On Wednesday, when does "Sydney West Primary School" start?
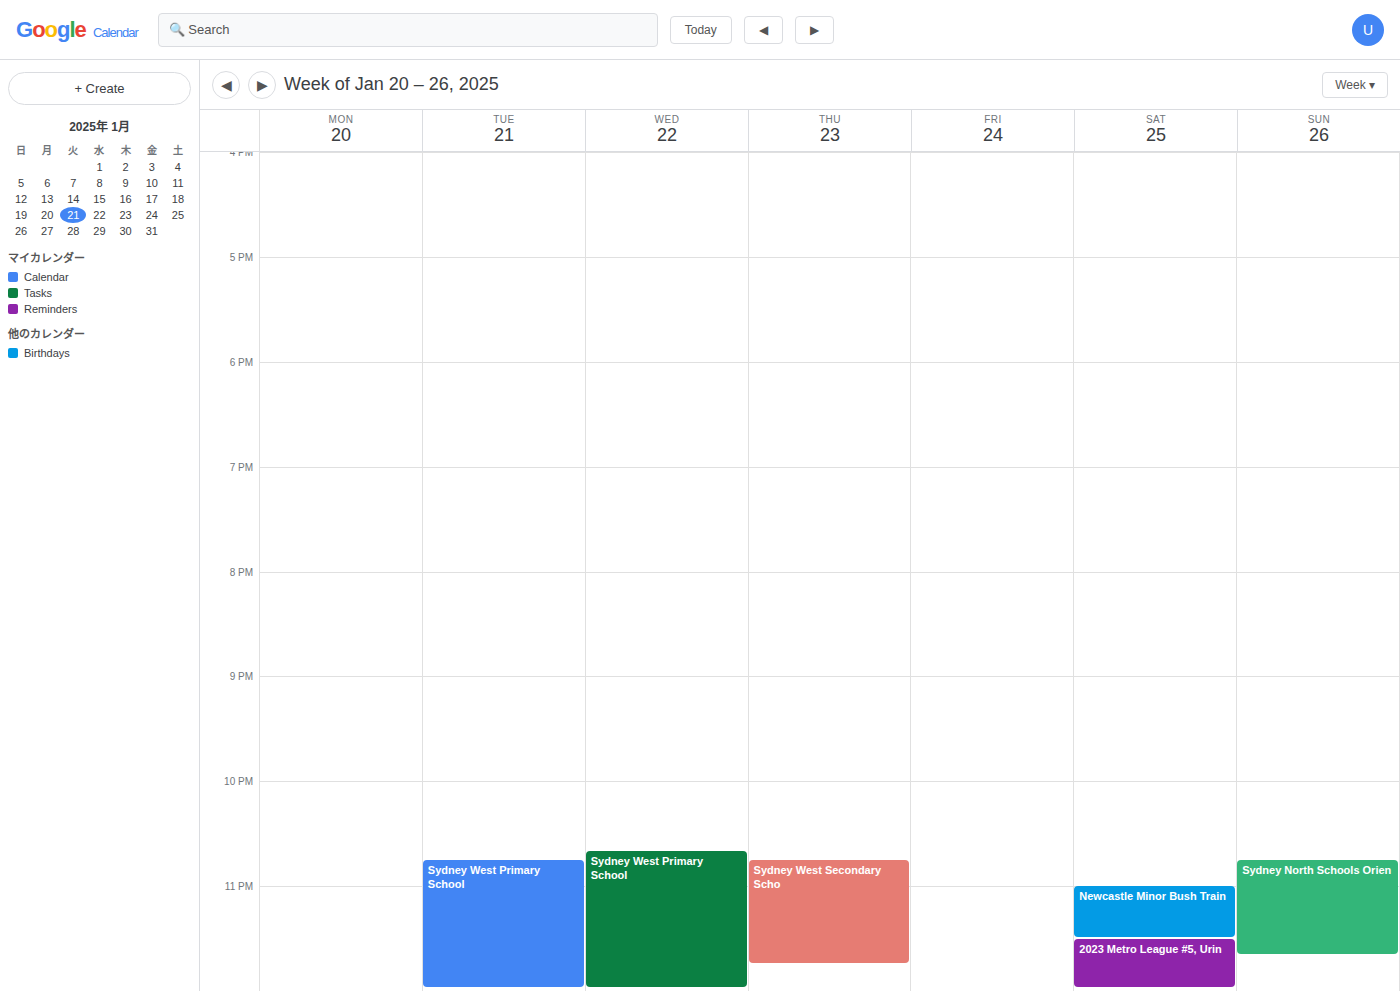
10:40 PM